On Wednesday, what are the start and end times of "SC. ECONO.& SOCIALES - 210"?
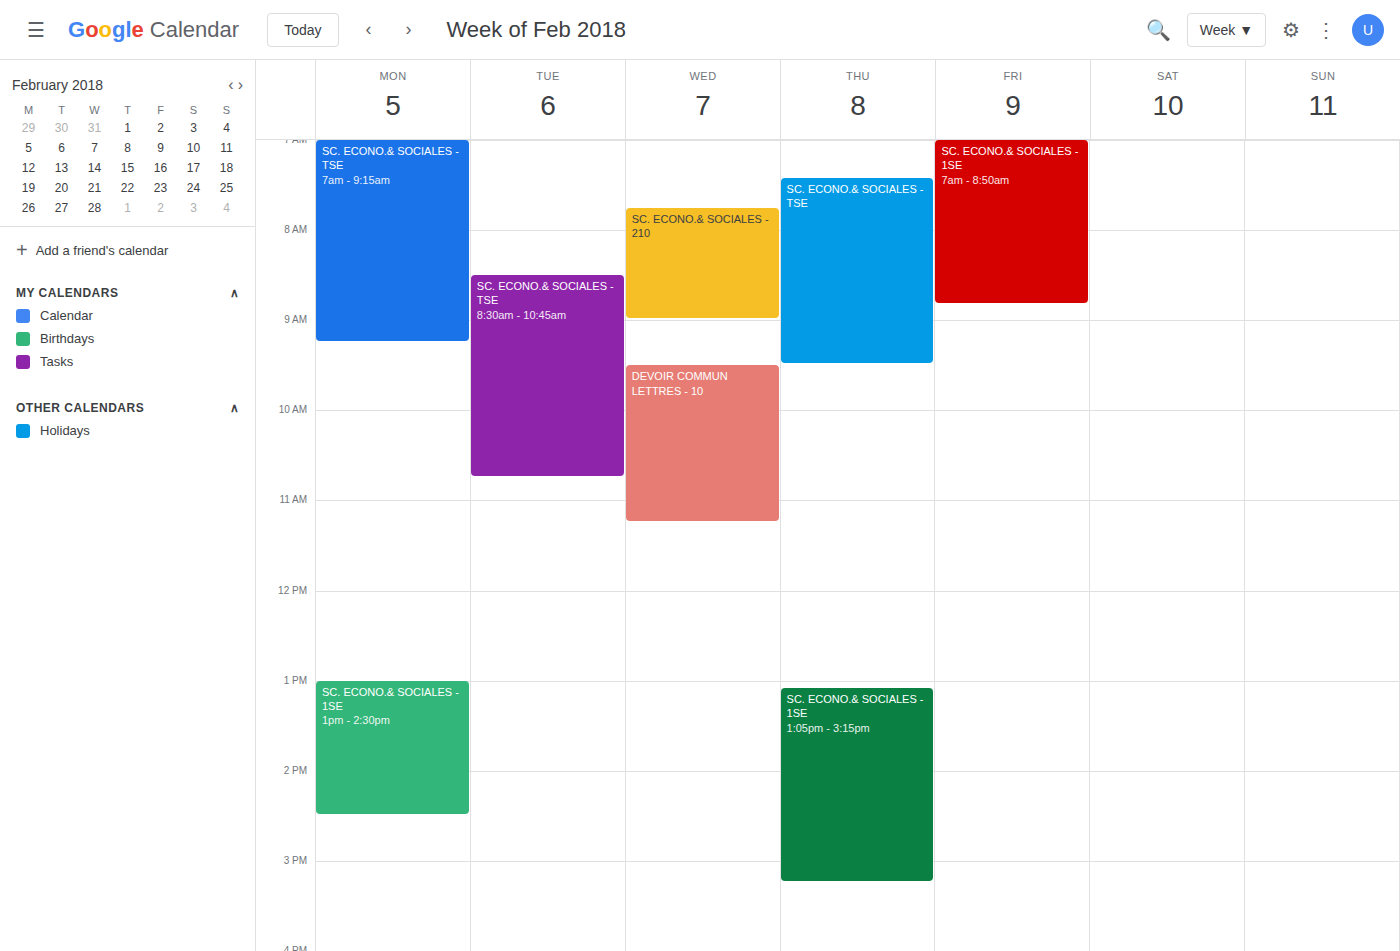
7:45 AM to 9:00 AM